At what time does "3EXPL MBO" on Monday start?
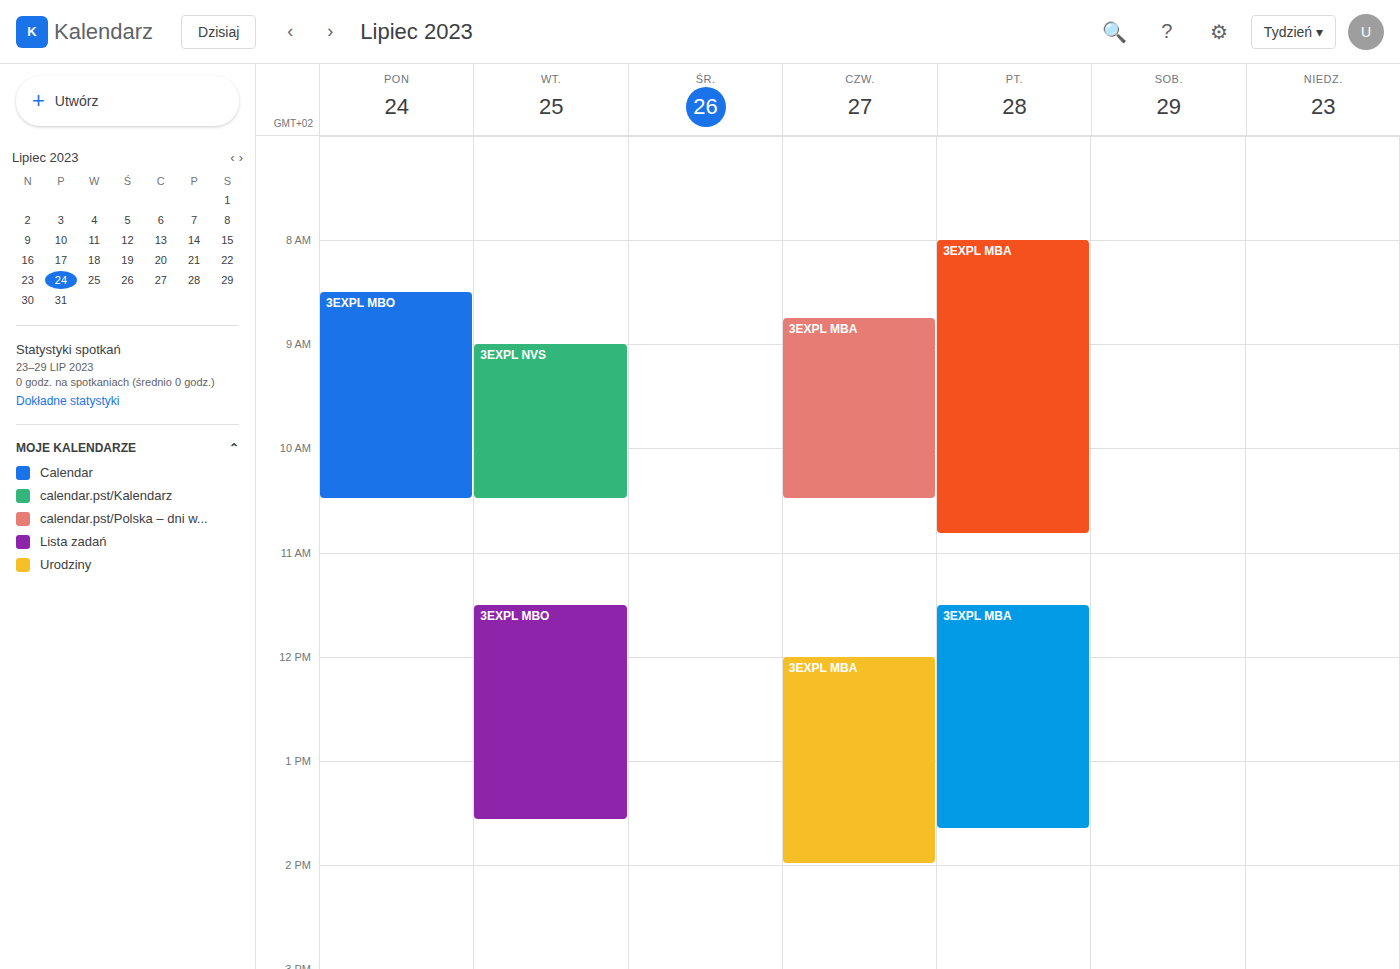
8:30 AM